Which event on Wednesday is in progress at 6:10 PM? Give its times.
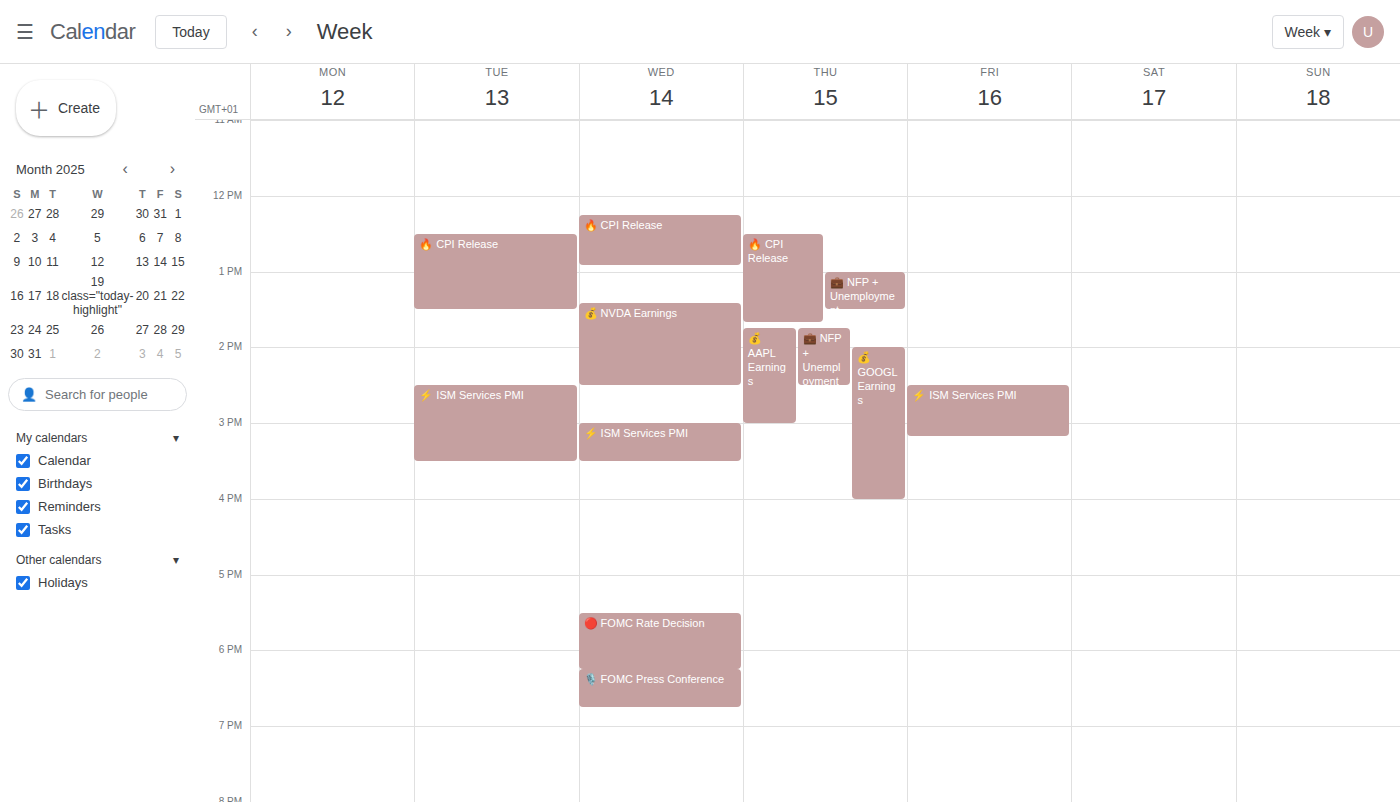
"🔴 FOMC Rate Decision", 5:30 PM to 6:15 PM